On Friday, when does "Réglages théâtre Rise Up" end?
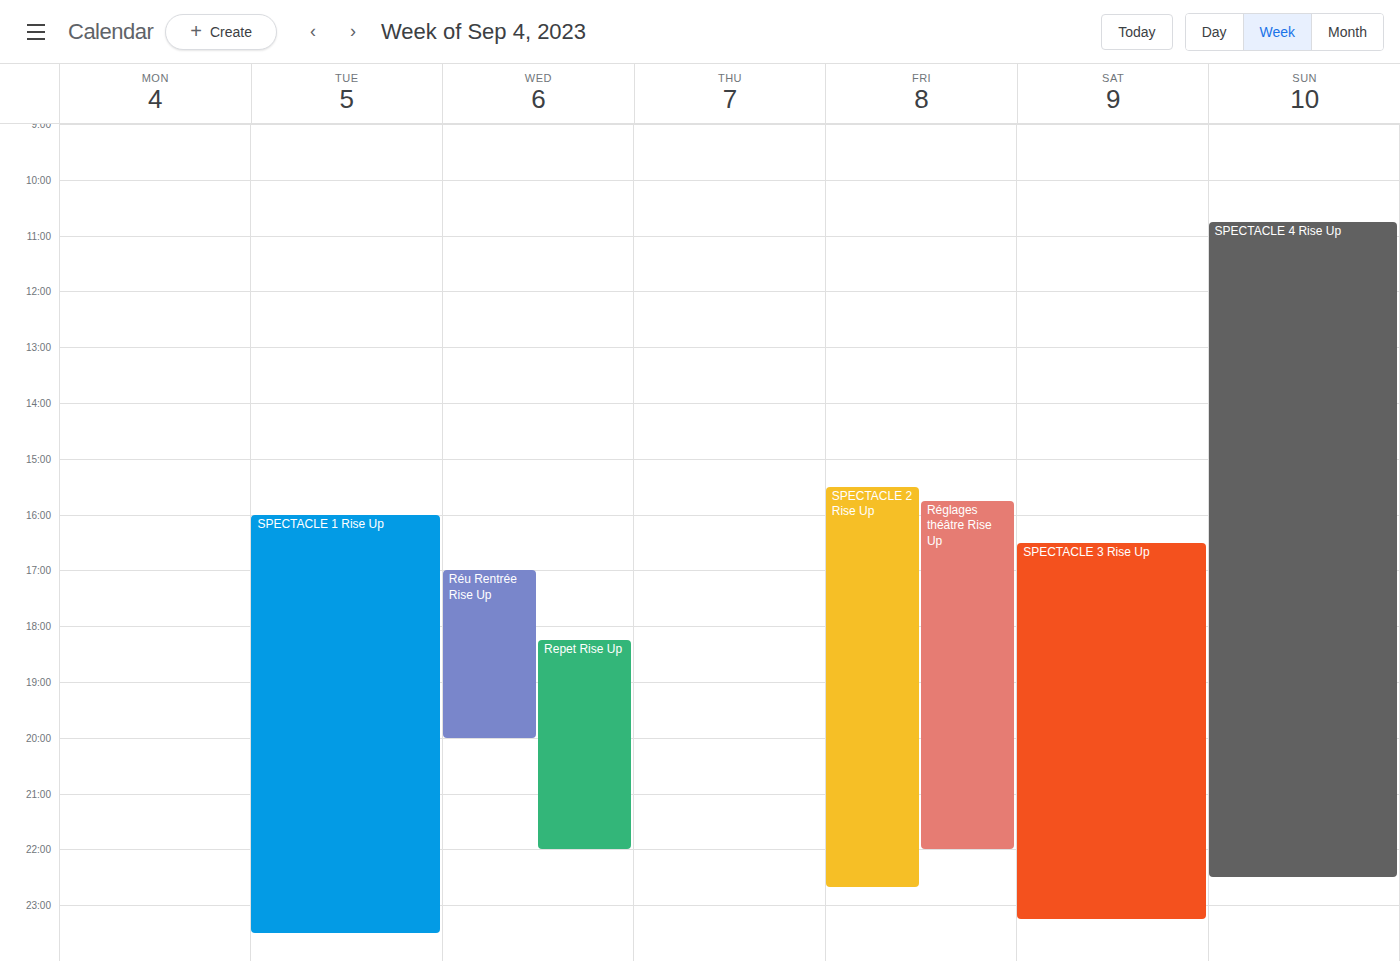
10:00 PM